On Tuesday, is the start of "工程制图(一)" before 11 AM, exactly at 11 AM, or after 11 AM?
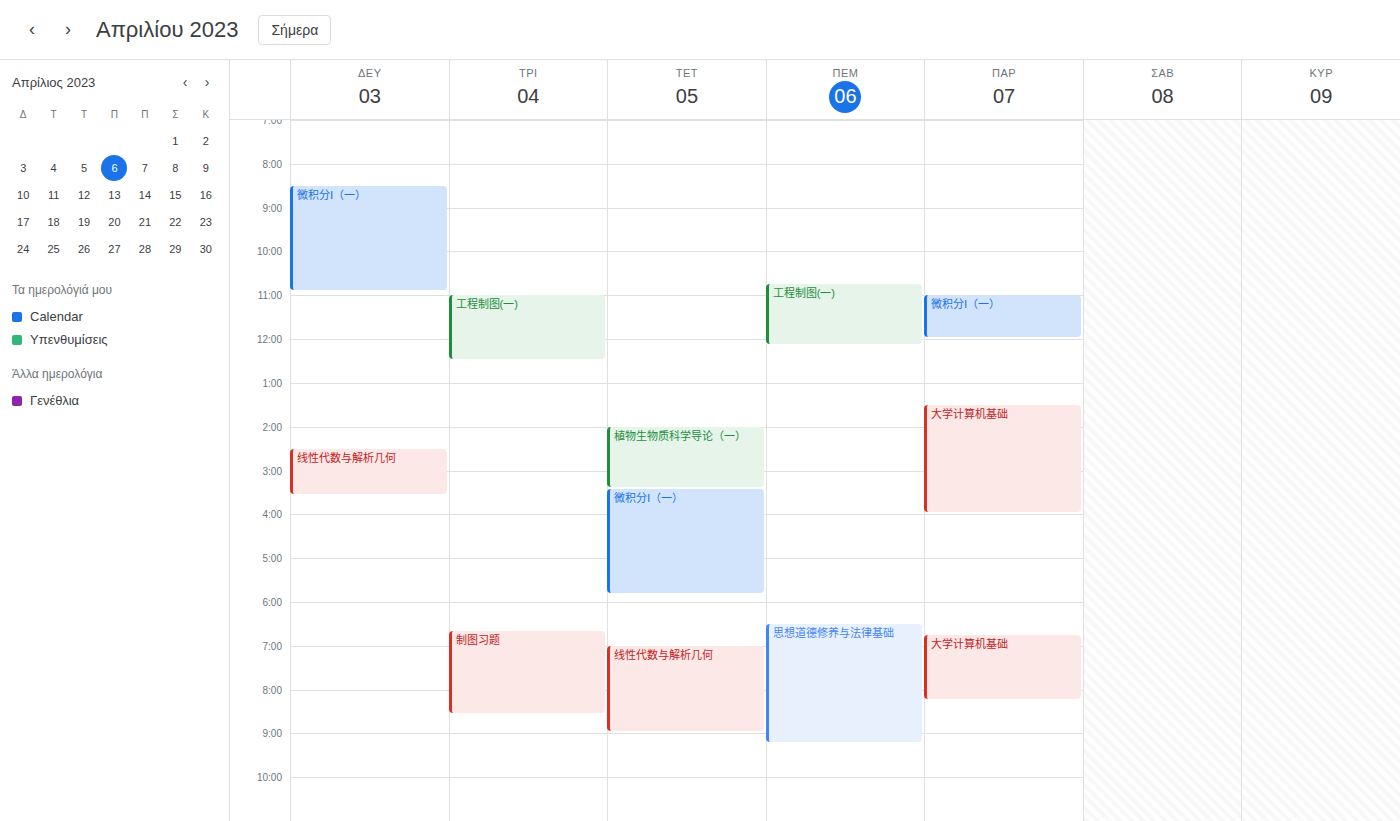
11:00 AM -- exactly at 11 AM, on the 11 AM line.